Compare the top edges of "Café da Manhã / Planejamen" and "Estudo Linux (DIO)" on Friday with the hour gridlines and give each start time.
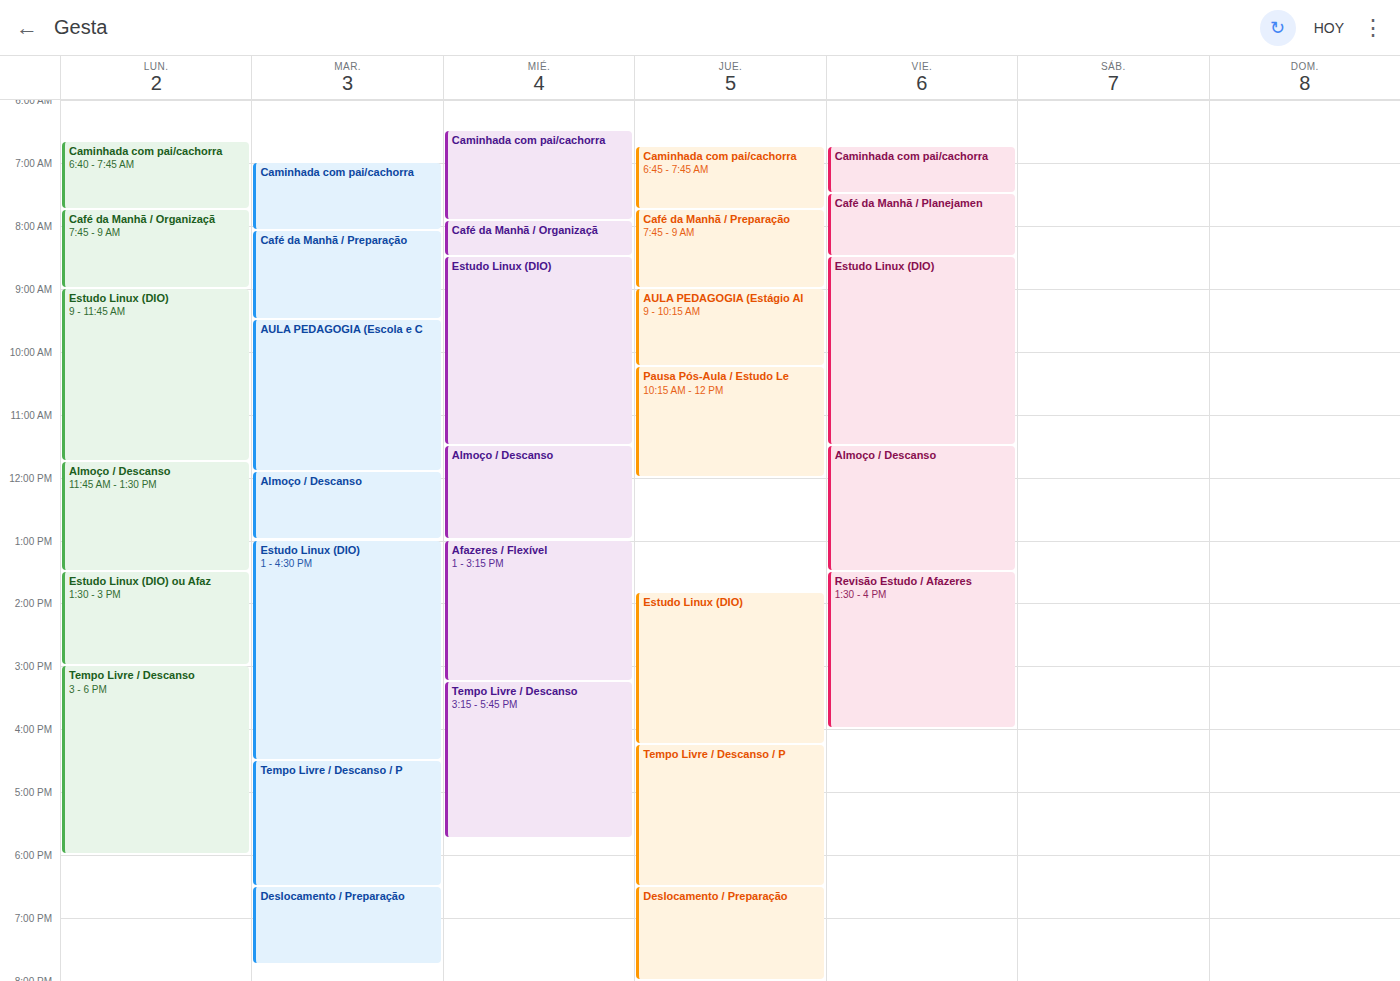
"Café da Manhã / Planejamen": 07:30, halfway between the 07:00 and 08:00 lines. "Estudo Linux (DIO)": 08:30, halfway between the 08:00 and 09:00 lines.